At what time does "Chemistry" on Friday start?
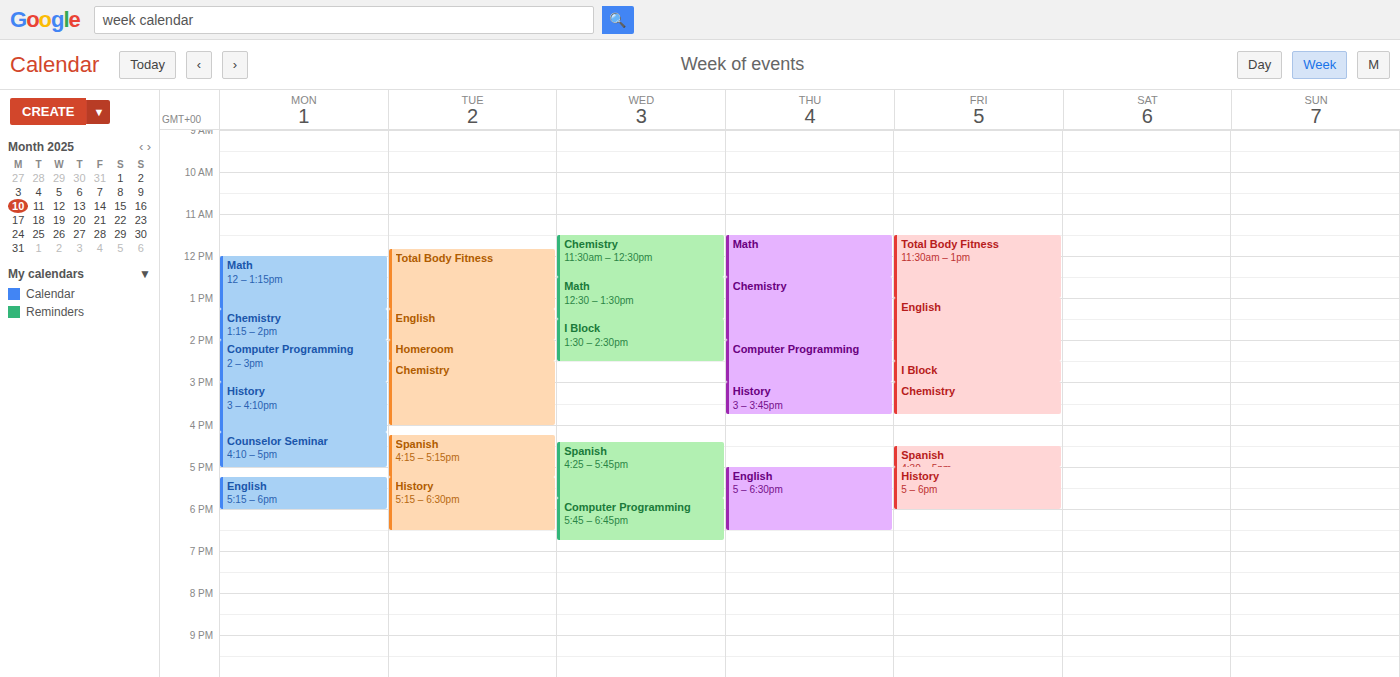
3:00 PM